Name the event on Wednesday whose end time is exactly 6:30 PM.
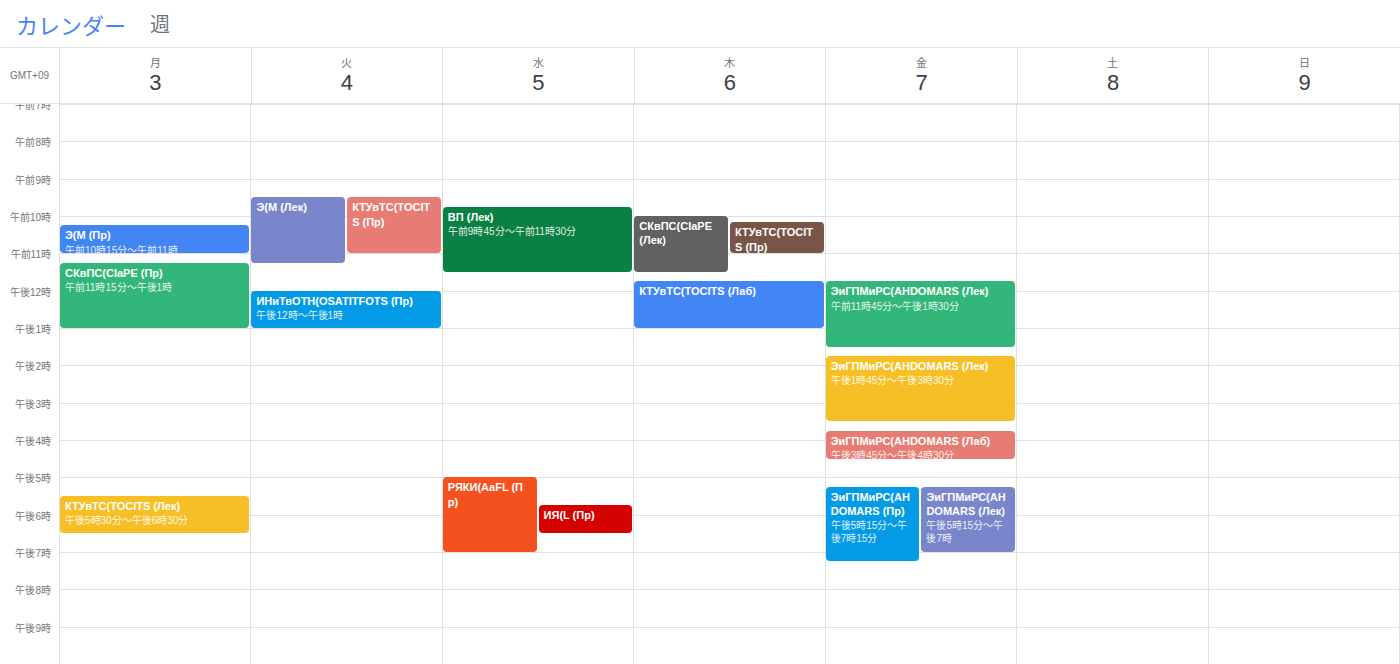
"ИЯ(L (Пр)"